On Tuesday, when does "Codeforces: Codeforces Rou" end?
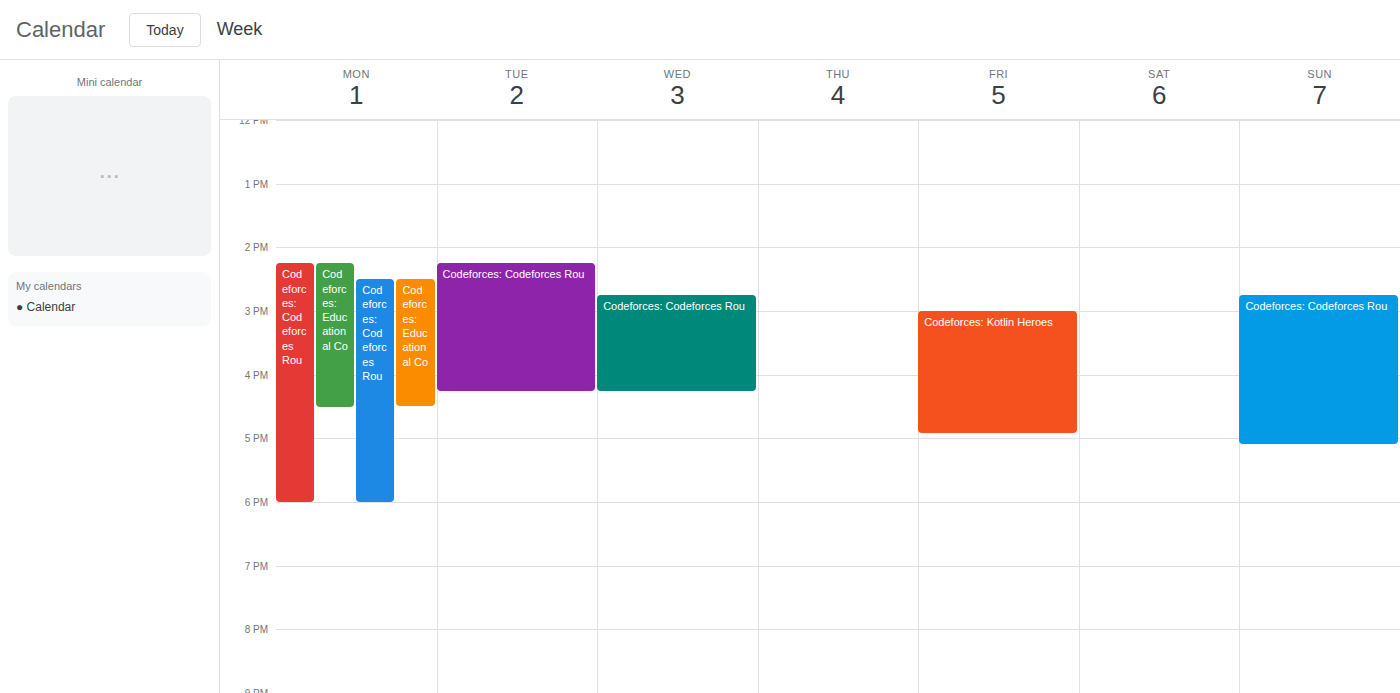
4:15 PM